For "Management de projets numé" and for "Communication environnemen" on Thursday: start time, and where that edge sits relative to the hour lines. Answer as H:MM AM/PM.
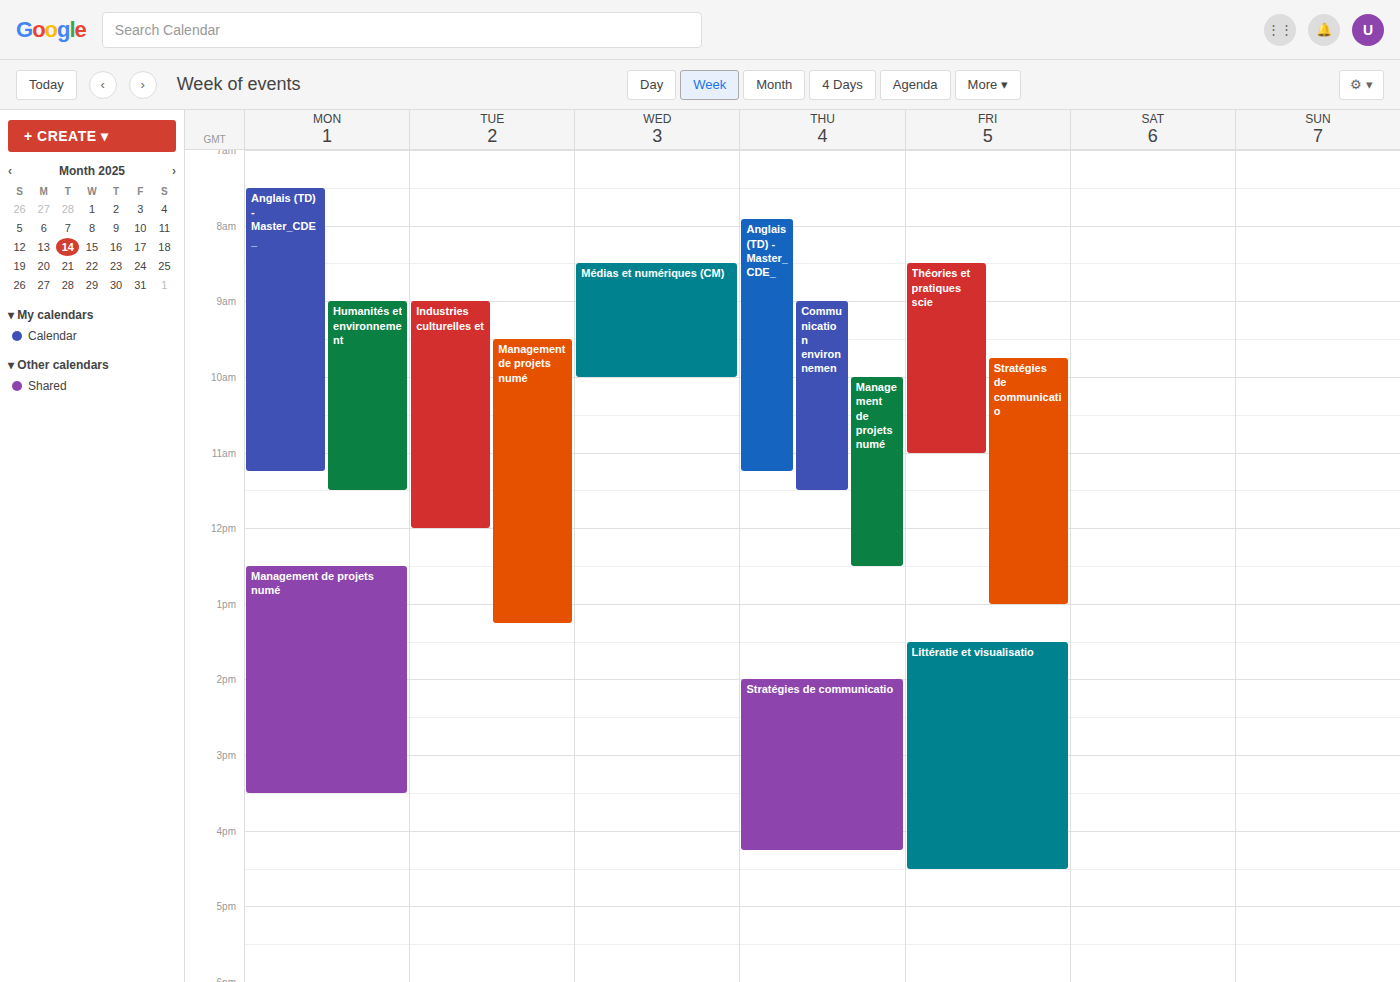
"Management de projets numé": 10:00 AM, exactly on the 10 AM line. "Communication environnemen": 9:00 AM, exactly on the 9 AM line.